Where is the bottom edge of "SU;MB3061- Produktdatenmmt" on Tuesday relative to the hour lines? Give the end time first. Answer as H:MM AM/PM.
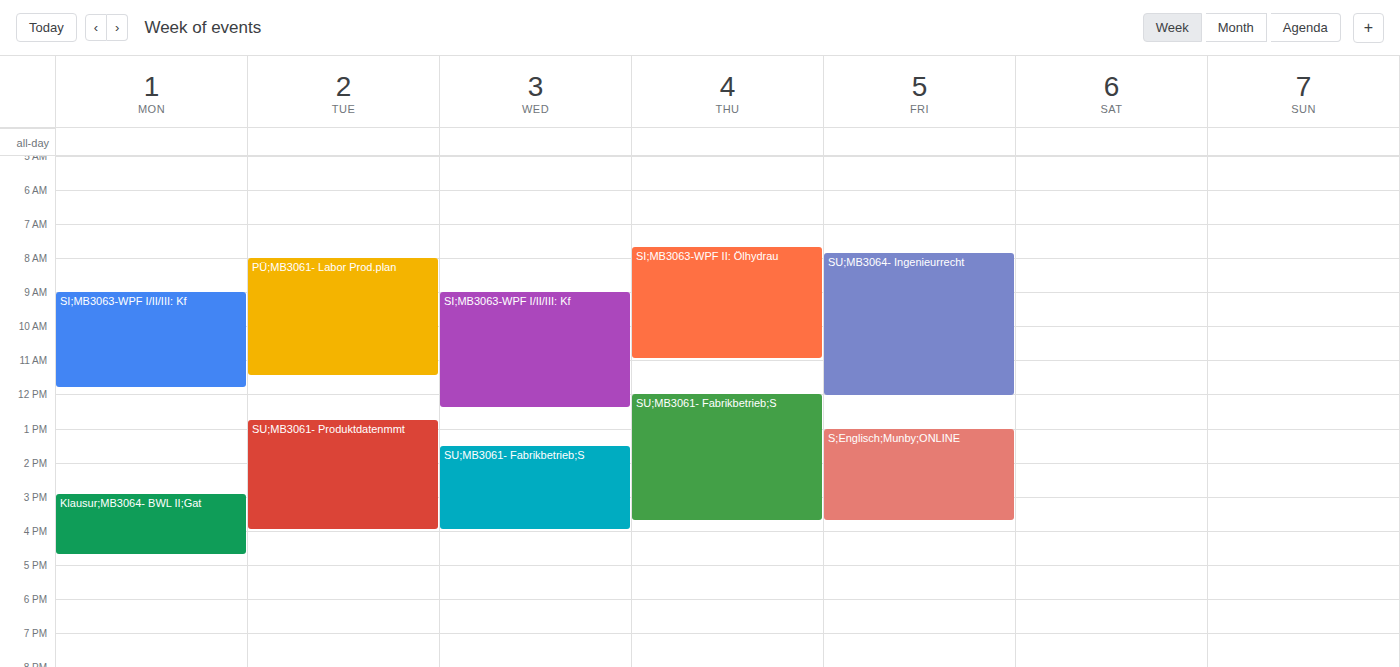
4:00 PM -- exactly on the 4 PM line.